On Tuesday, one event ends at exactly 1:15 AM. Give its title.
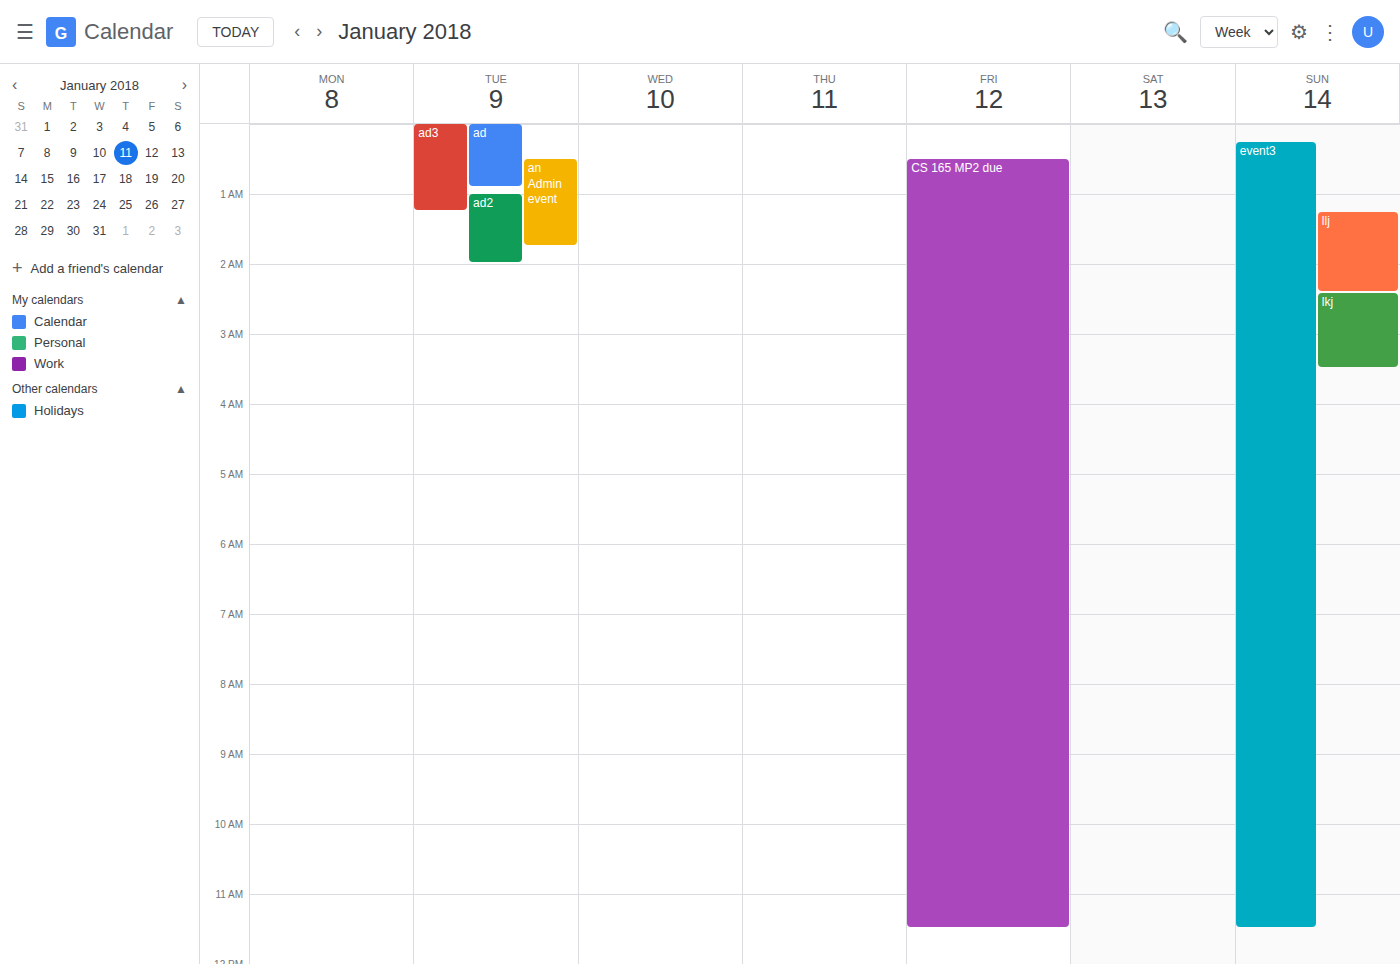
"ad3"